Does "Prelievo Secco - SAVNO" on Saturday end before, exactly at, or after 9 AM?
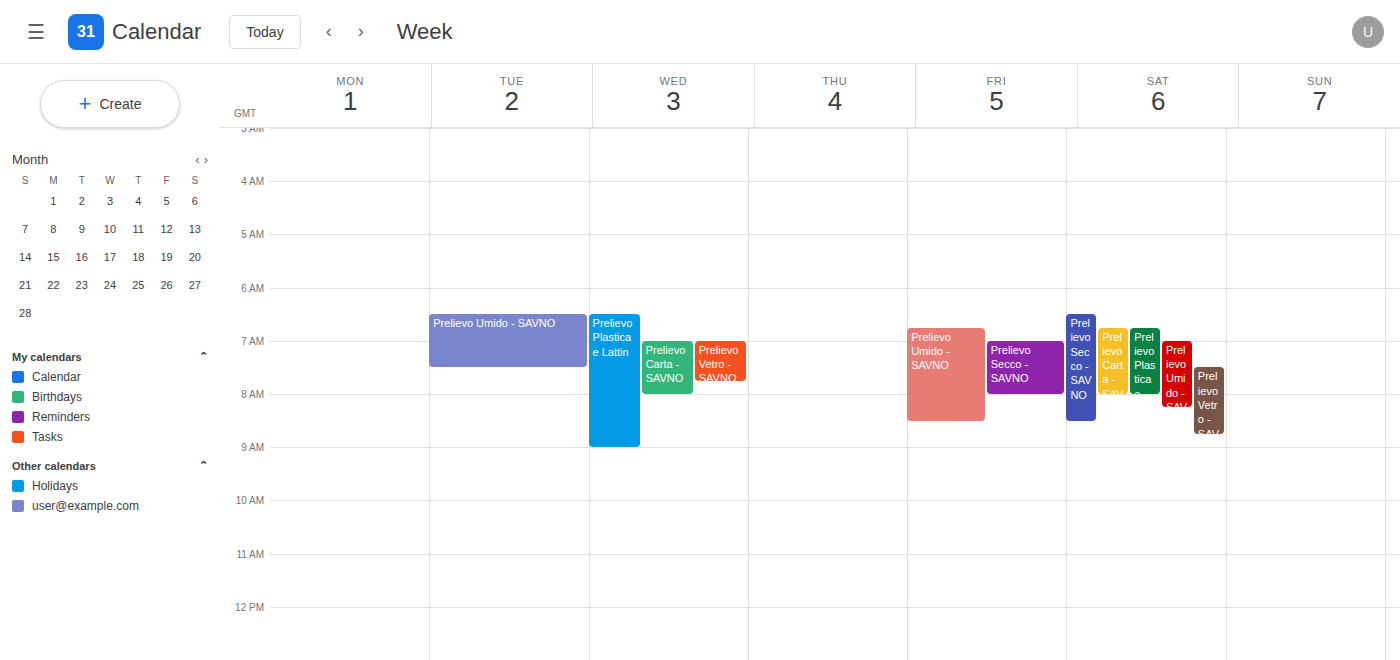
8:30 AM -- before 9 AM, 30 minutes above the 9 AM line.